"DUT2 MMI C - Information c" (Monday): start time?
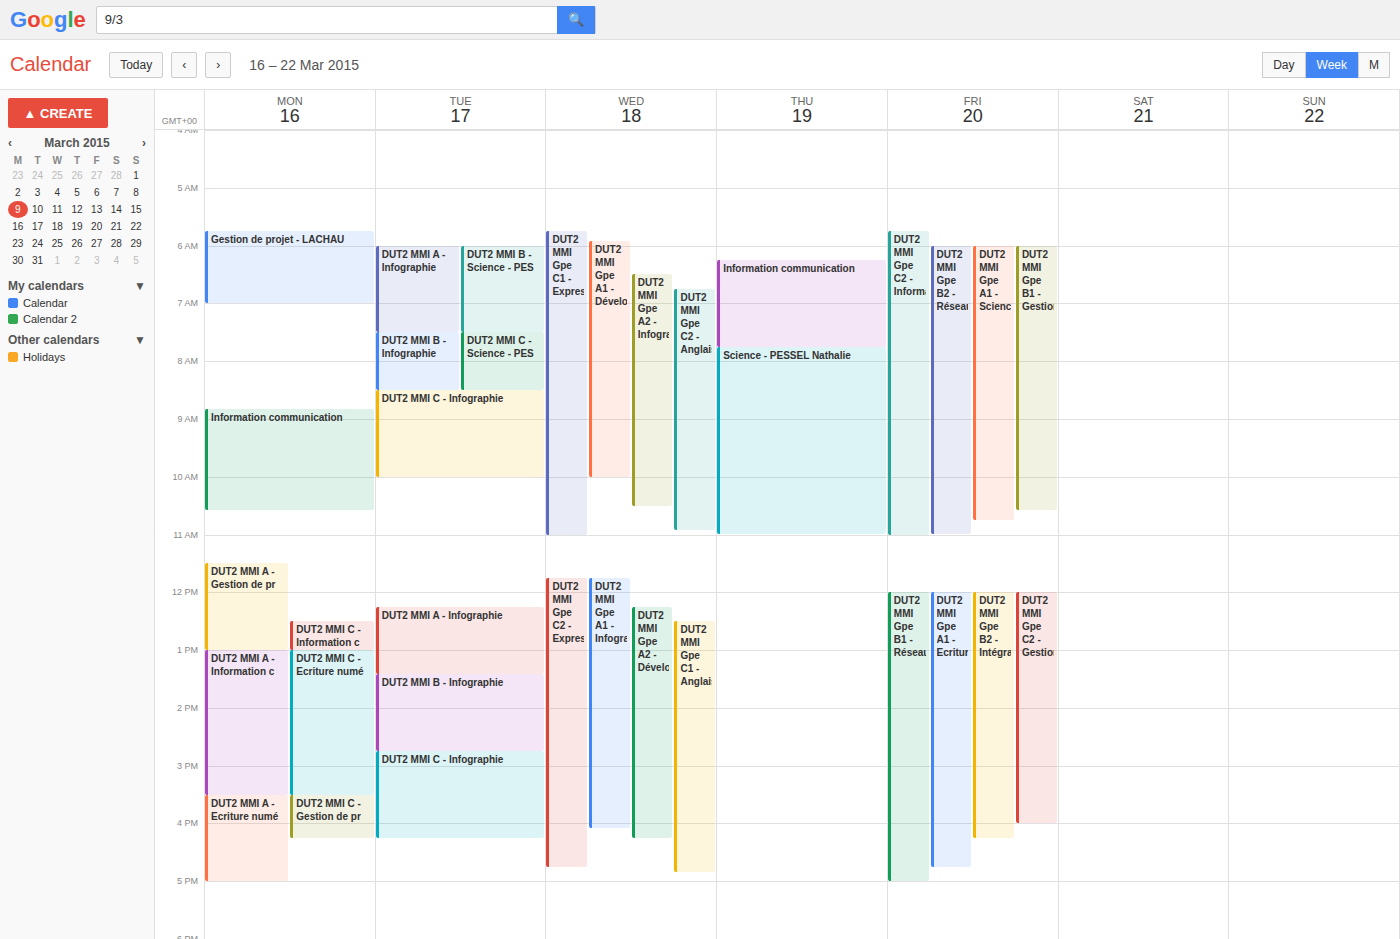
12:30 PM